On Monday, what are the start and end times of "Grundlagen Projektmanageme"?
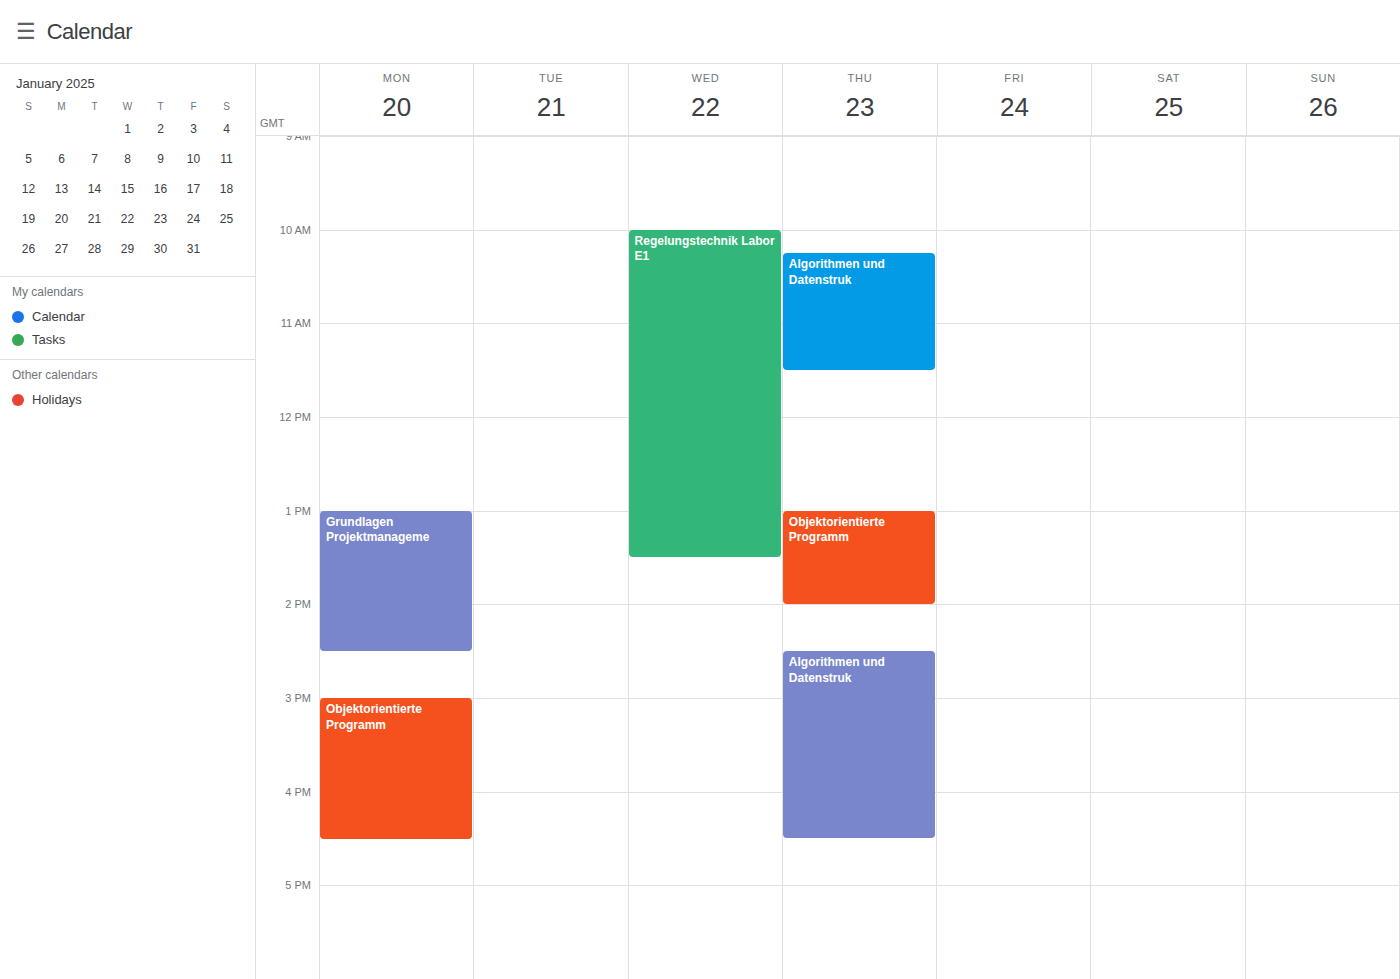
1:00 PM to 2:30 PM